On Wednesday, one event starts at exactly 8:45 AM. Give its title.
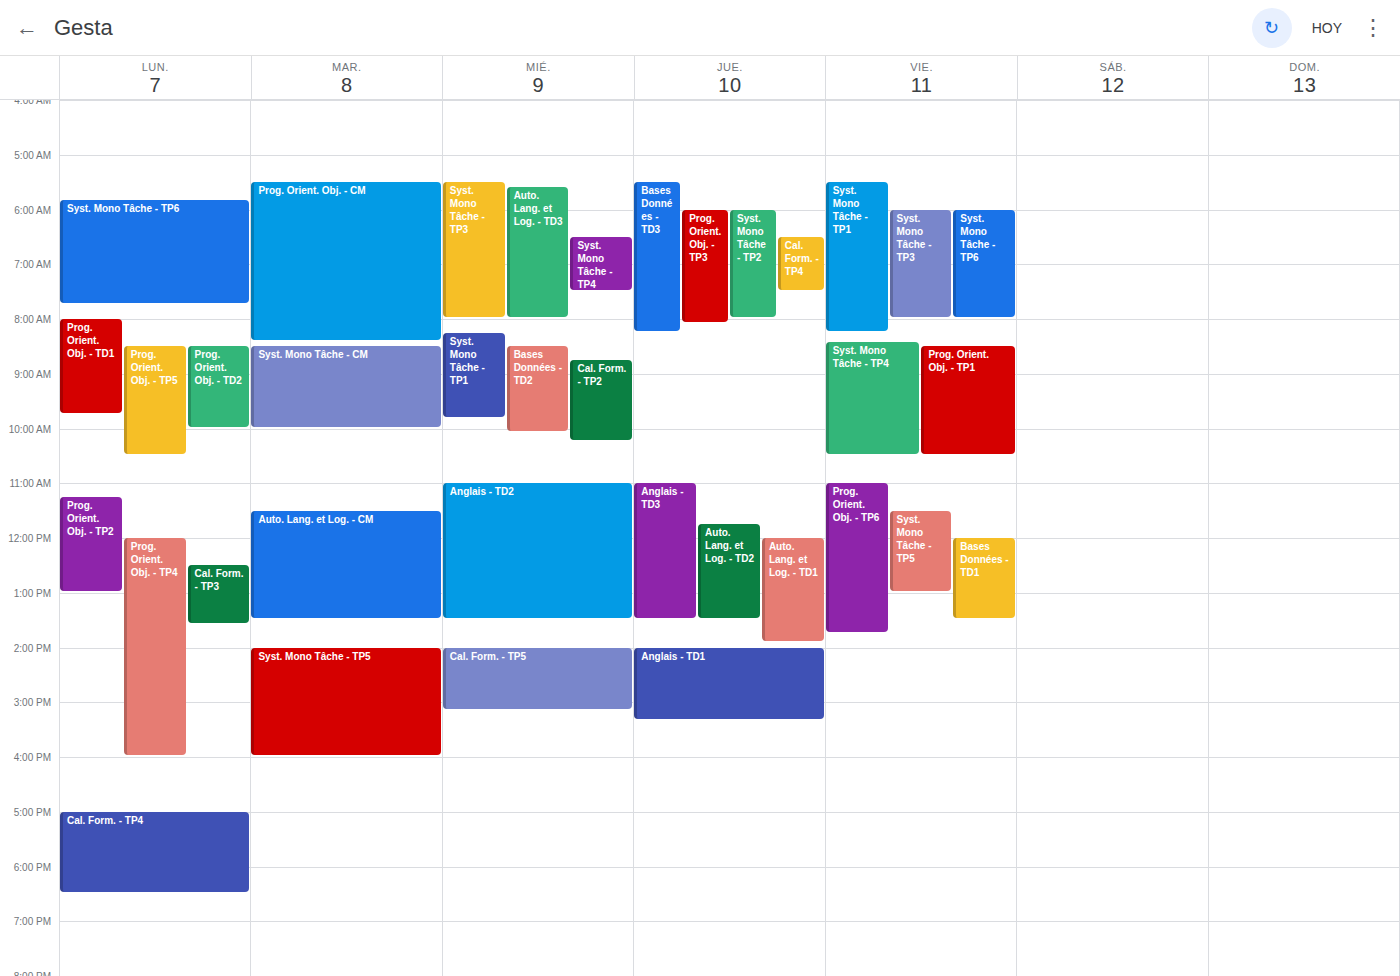
"Cal. Form. - TP2"